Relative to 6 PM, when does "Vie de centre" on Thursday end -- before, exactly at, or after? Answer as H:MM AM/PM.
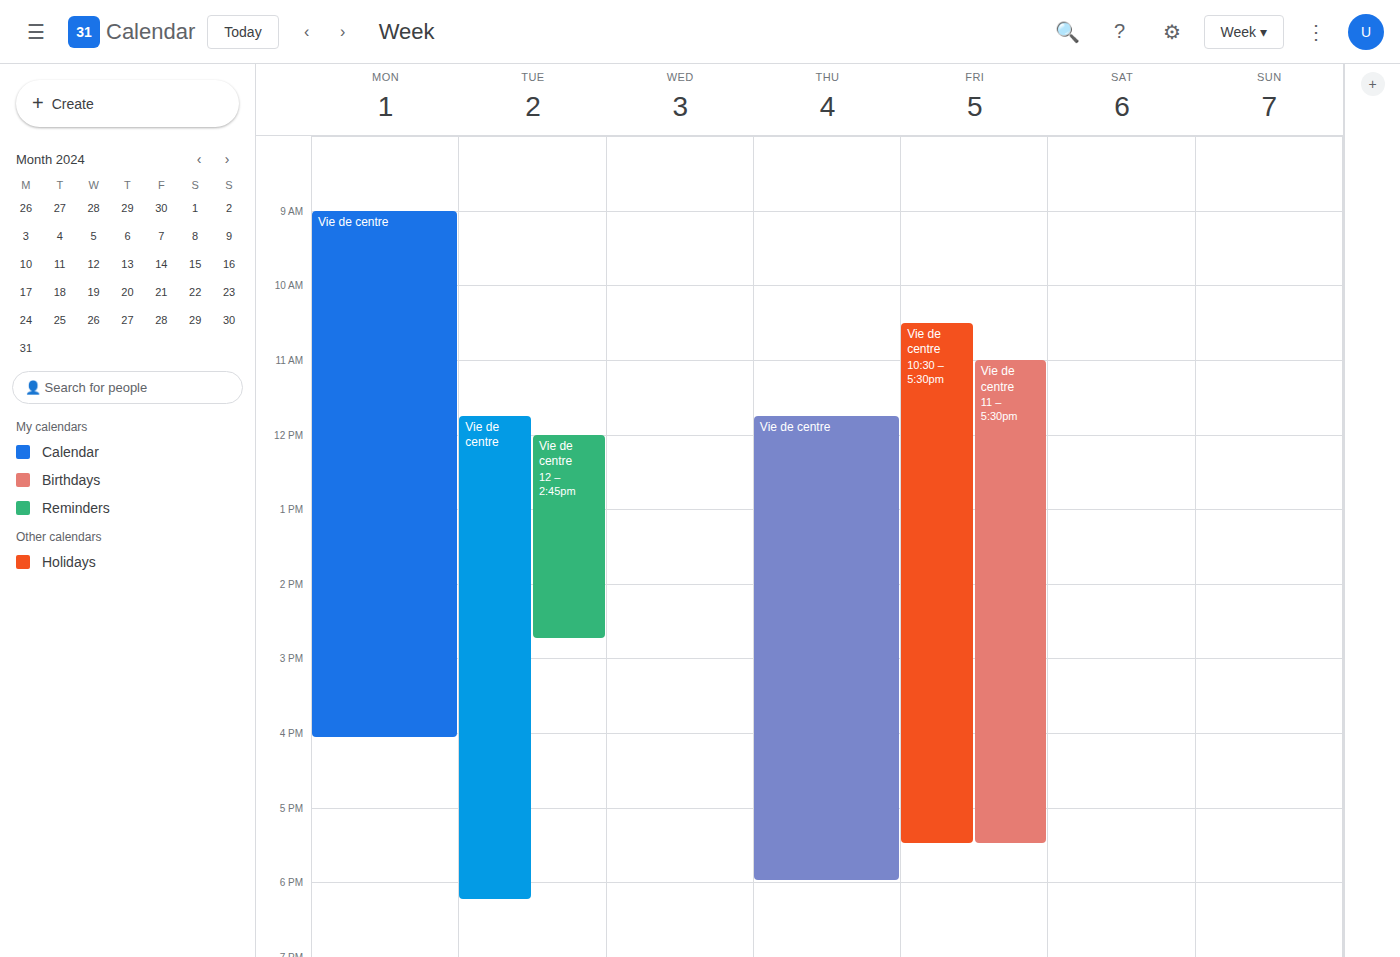
6:00 PM -- exactly at 6 PM, on the 6 PM line.